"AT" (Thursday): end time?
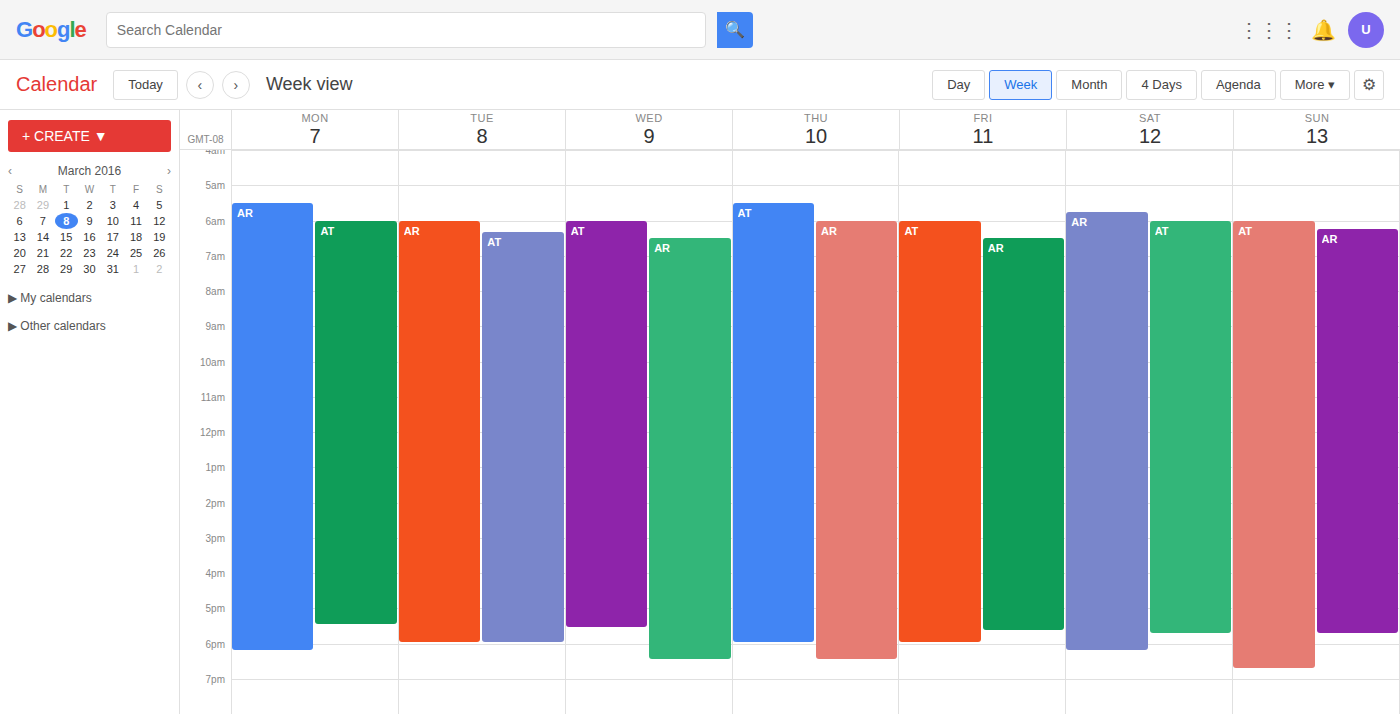
6:00 PM